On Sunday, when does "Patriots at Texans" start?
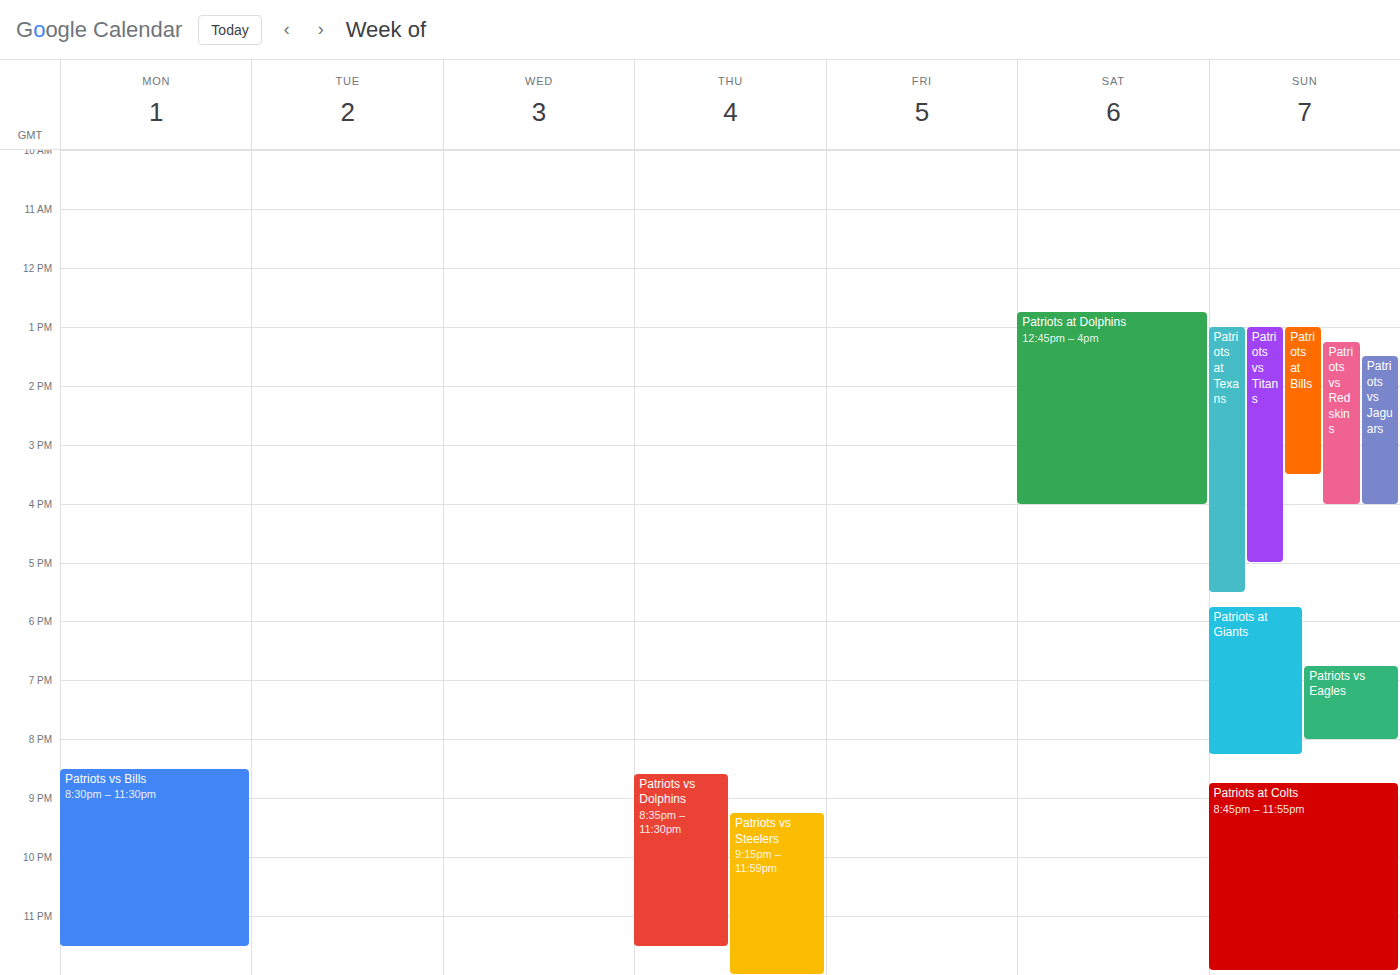
1:00 PM